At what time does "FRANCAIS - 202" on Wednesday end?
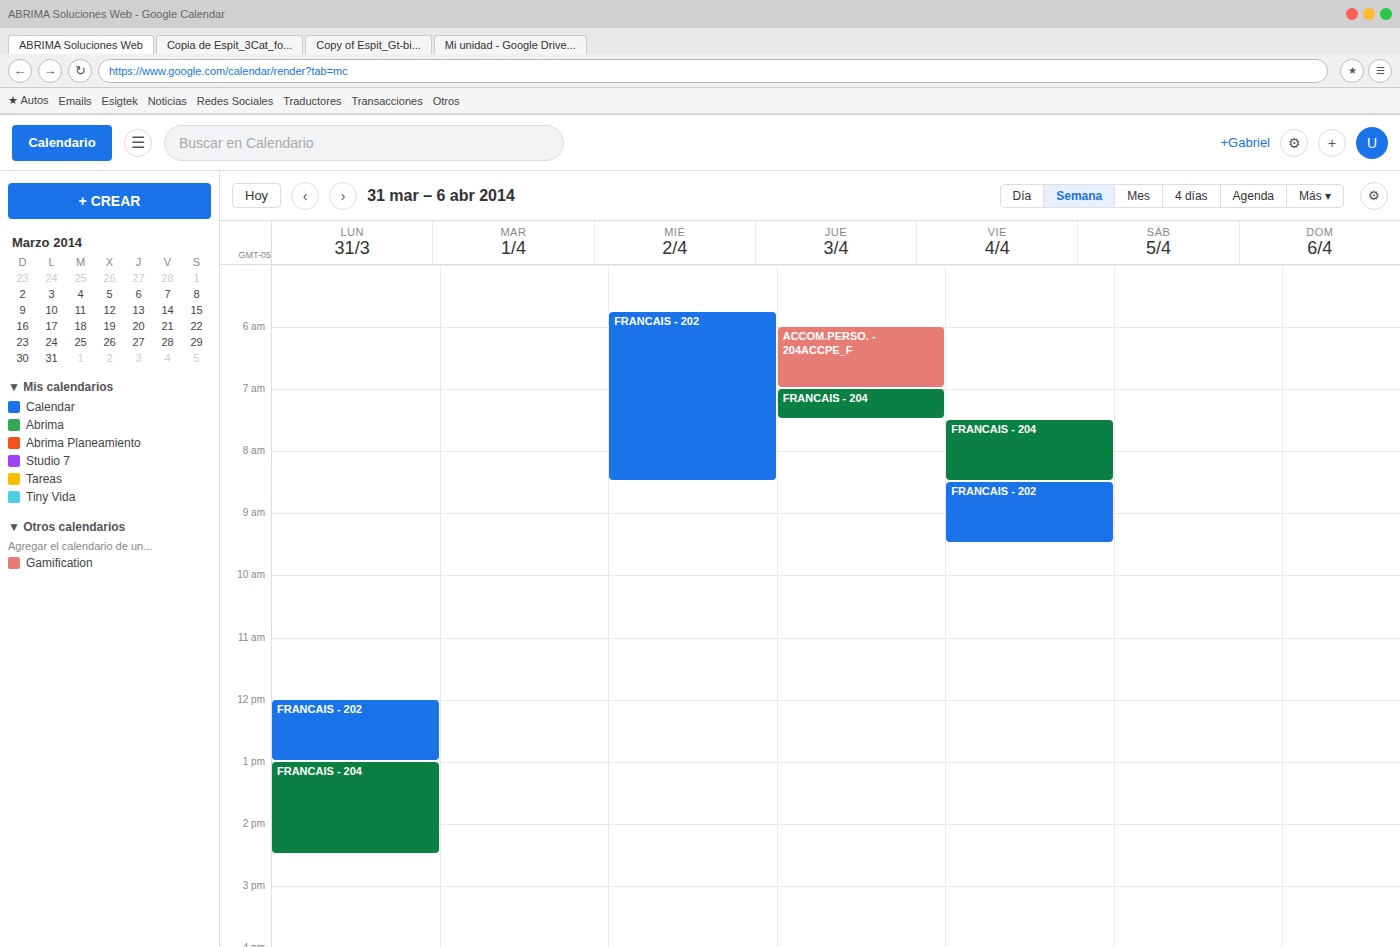
8:30 AM